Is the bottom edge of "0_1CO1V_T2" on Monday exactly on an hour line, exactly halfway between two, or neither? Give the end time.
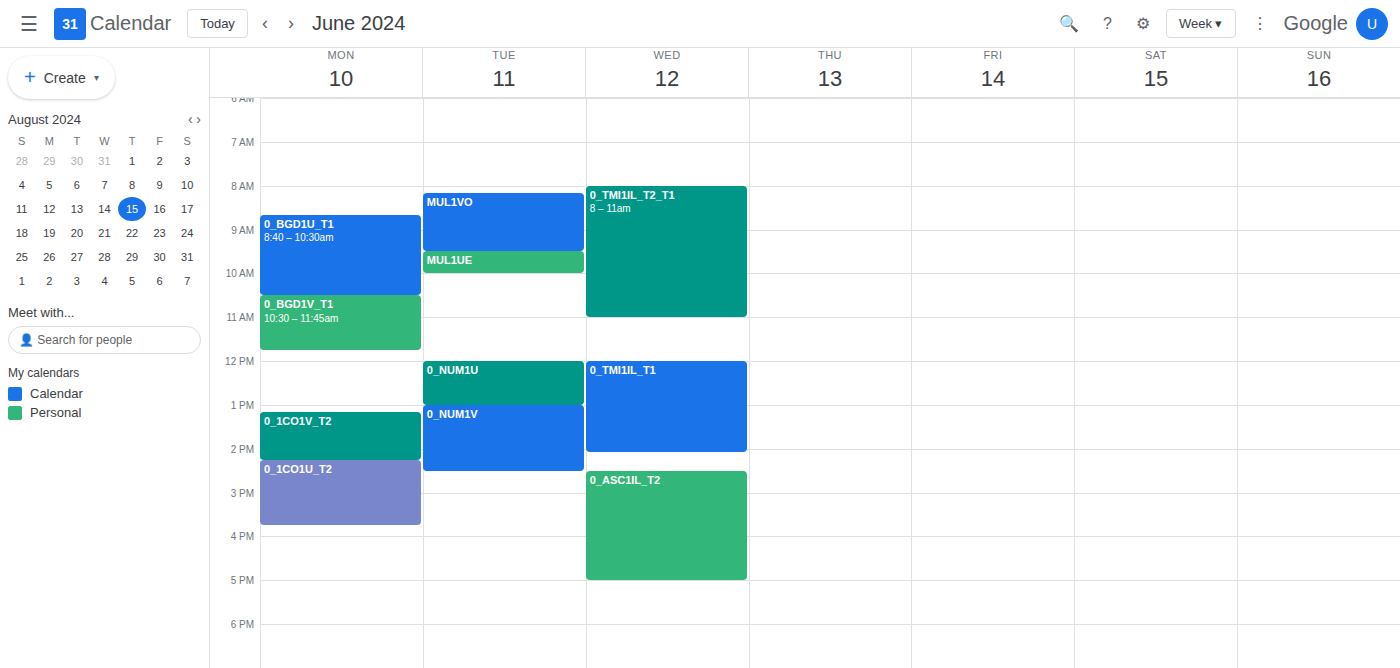
2:15 PM -- neither: a quarter of the way from the 2 PM line to the 3 PM line.